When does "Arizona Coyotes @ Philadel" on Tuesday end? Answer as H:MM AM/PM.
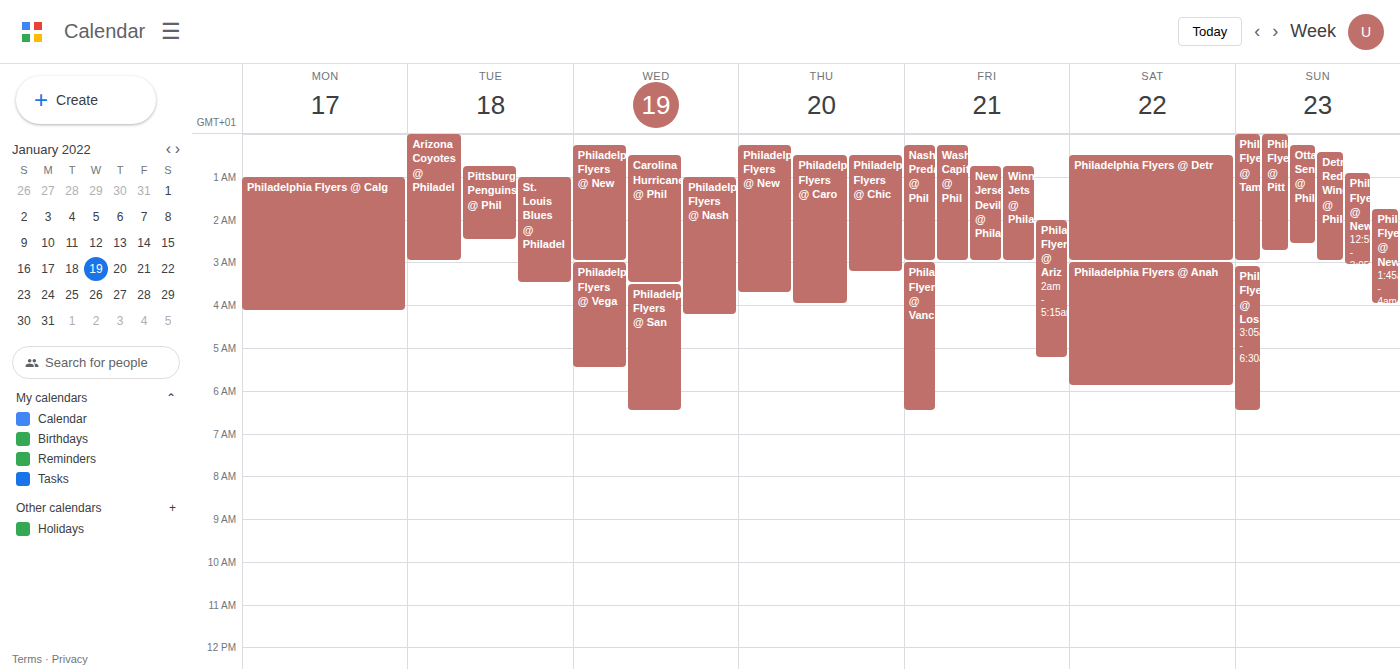
3:00 AM